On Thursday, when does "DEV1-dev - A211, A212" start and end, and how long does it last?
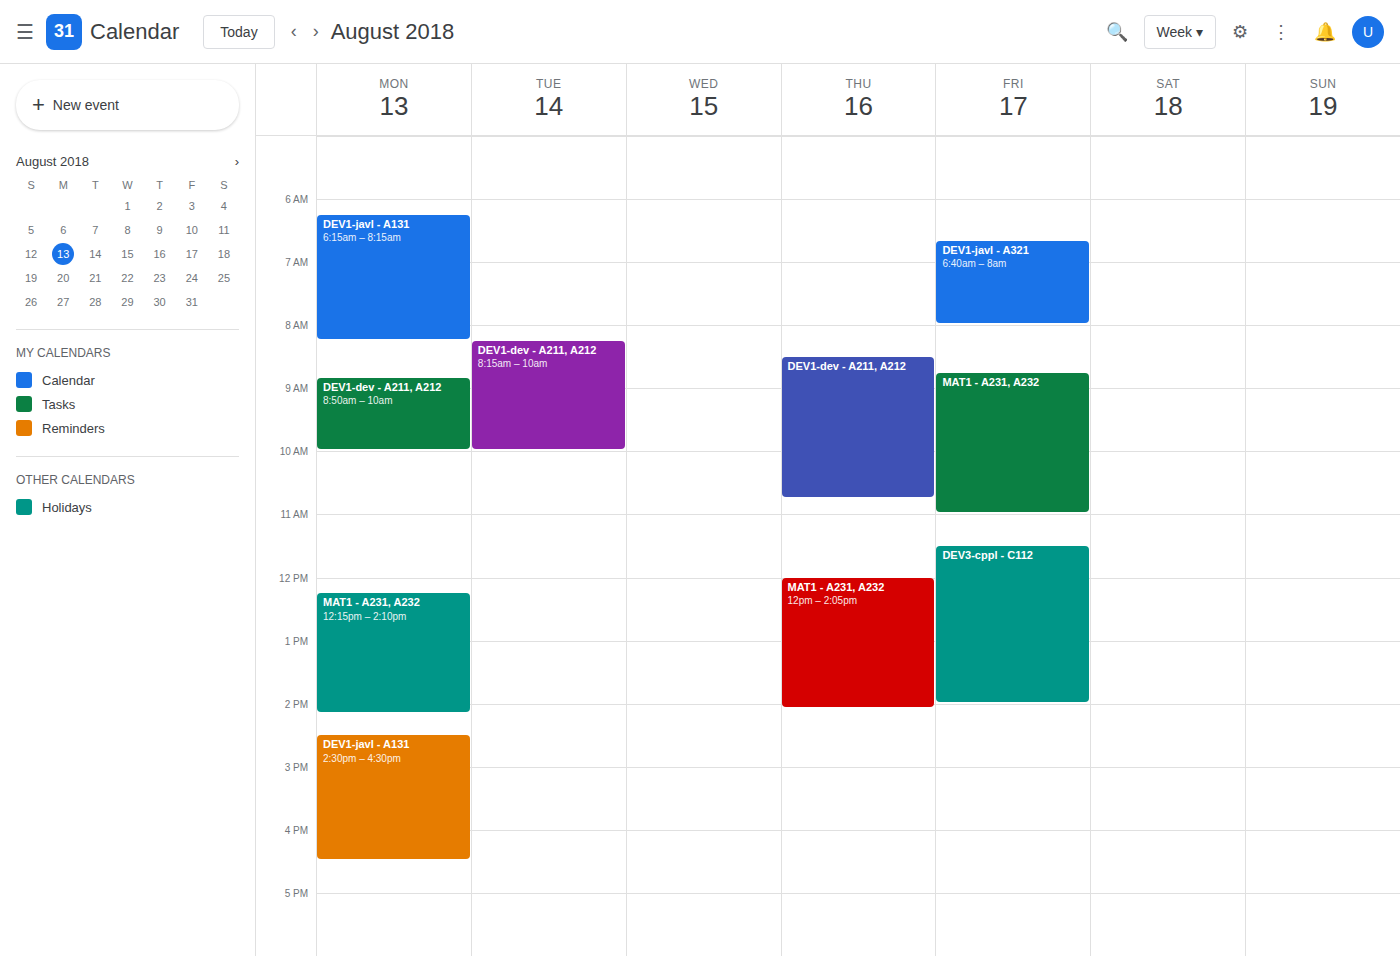
8:30 AM to 10:45 AM, 2 hours 15 minutes